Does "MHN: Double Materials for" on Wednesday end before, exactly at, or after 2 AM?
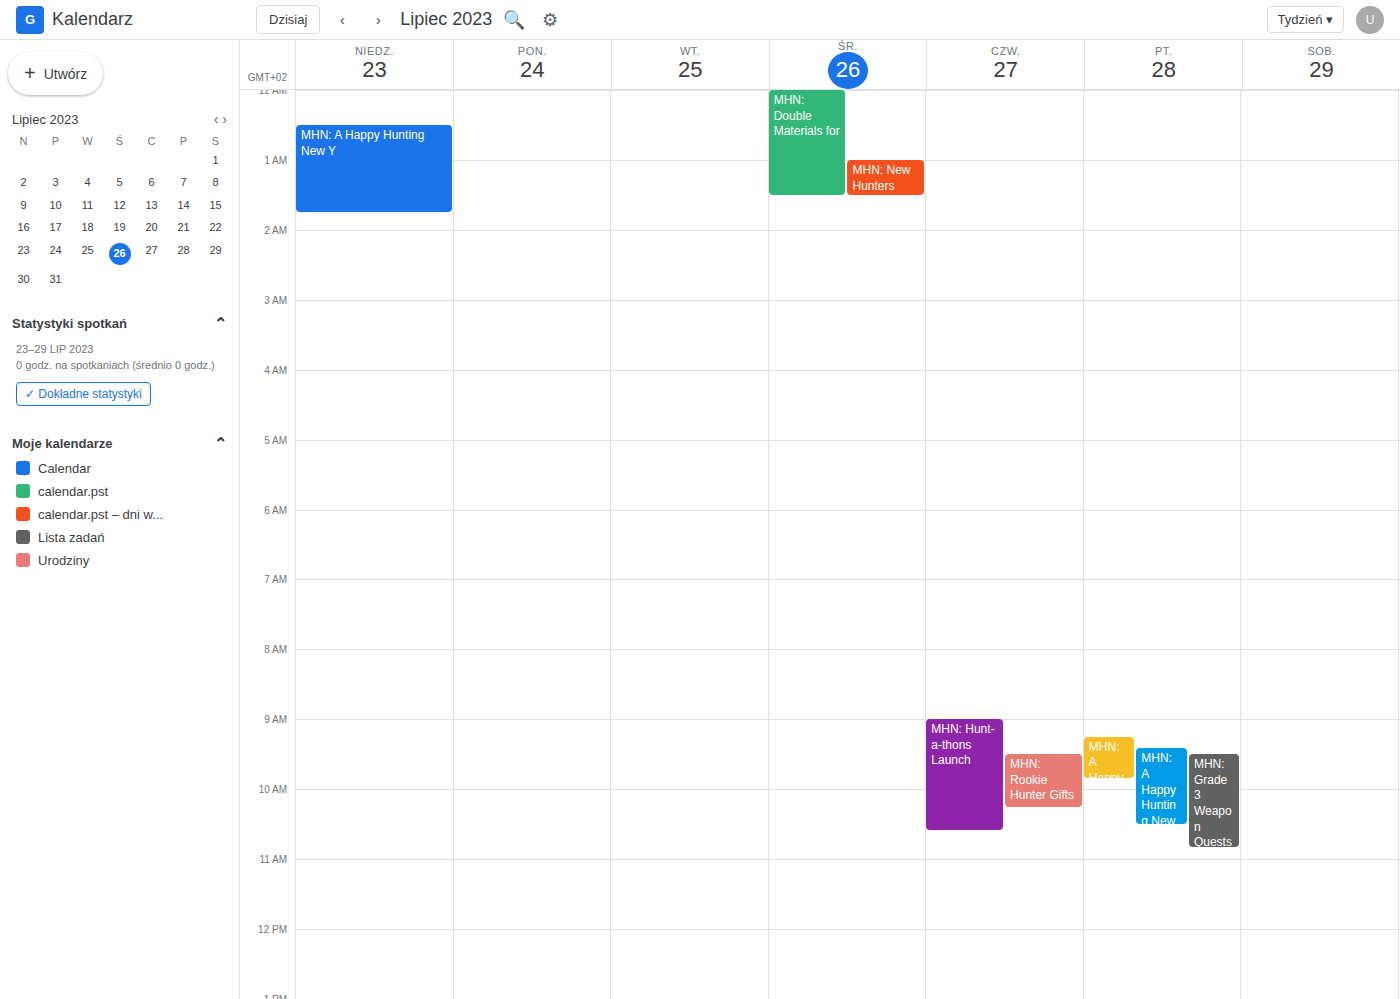
1:30 AM -- before 2 AM, 30 minutes above the 2 AM line.